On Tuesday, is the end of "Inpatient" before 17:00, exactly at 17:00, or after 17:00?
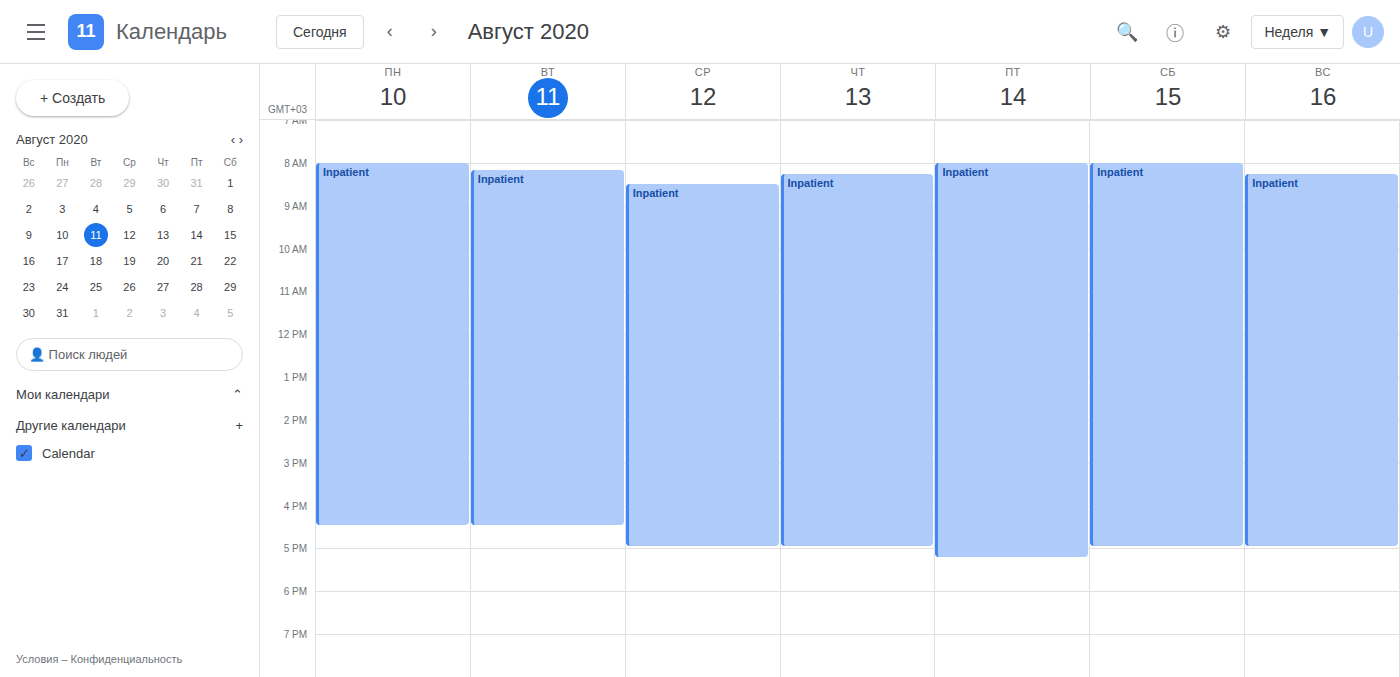
16:30 -- before 17:00, 30 minutes above the 17:00 line.